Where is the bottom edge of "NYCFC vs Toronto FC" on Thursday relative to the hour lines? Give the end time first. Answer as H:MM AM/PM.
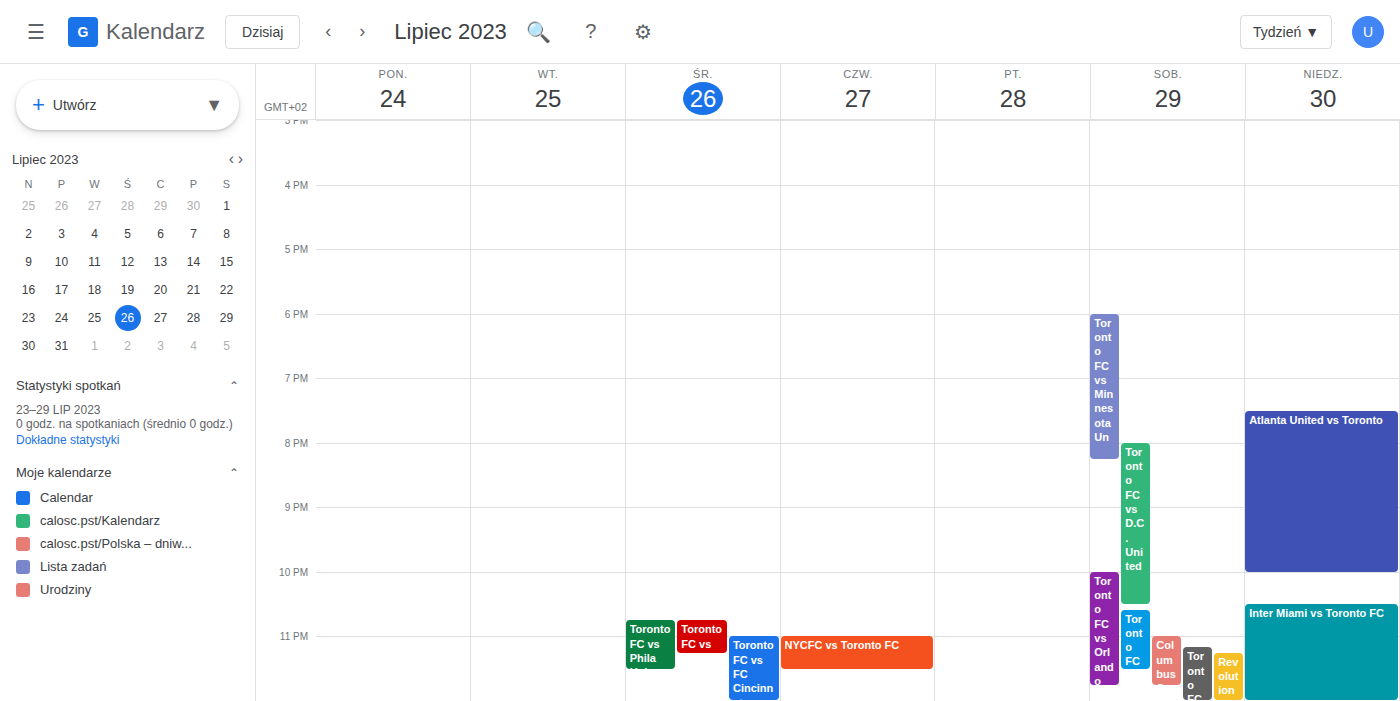
11:30 PM -- halfway between the 11 PM and 12 AM lines.